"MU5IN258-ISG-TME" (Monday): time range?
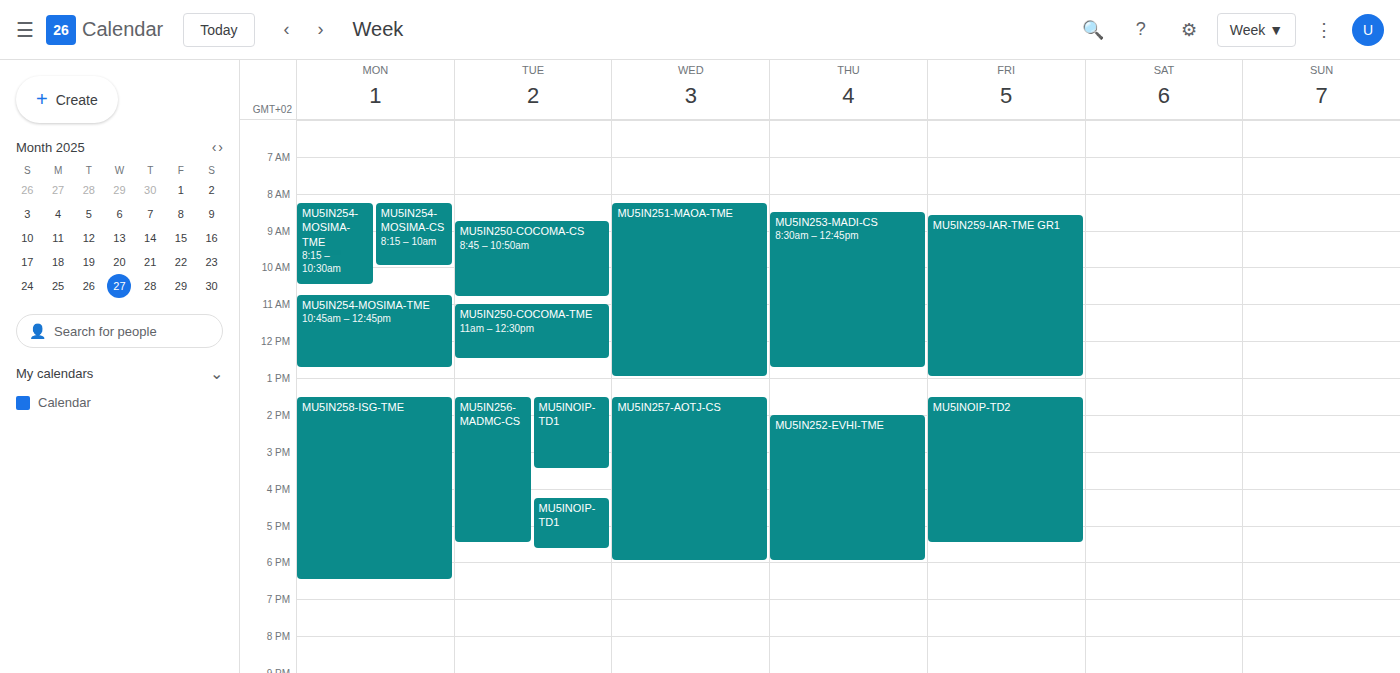
1:30 PM to 6:30 PM